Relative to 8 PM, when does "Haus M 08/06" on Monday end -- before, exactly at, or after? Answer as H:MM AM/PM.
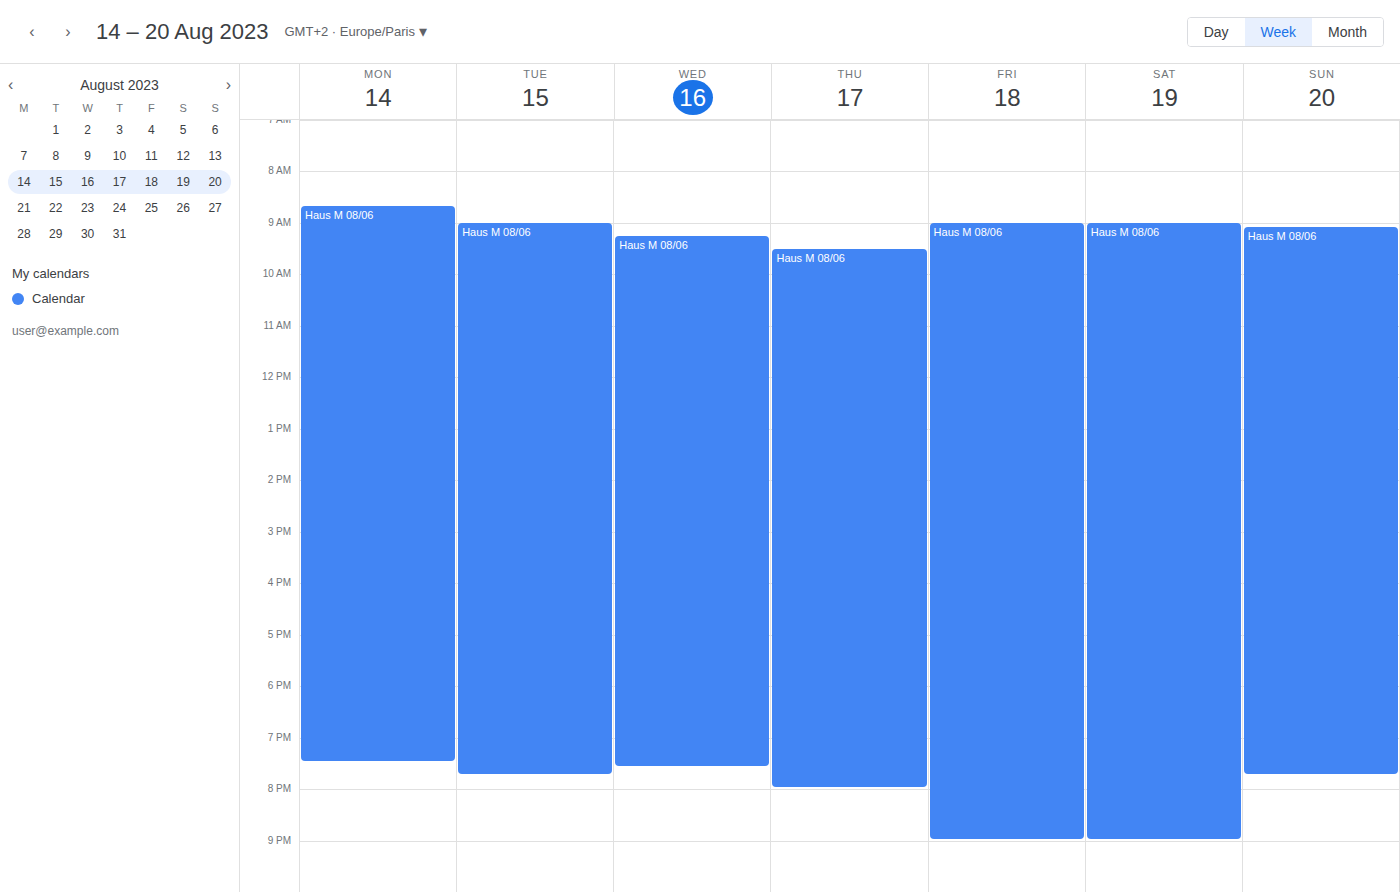
7:30 PM -- before 8 PM, 30 minutes above the 8 PM line.